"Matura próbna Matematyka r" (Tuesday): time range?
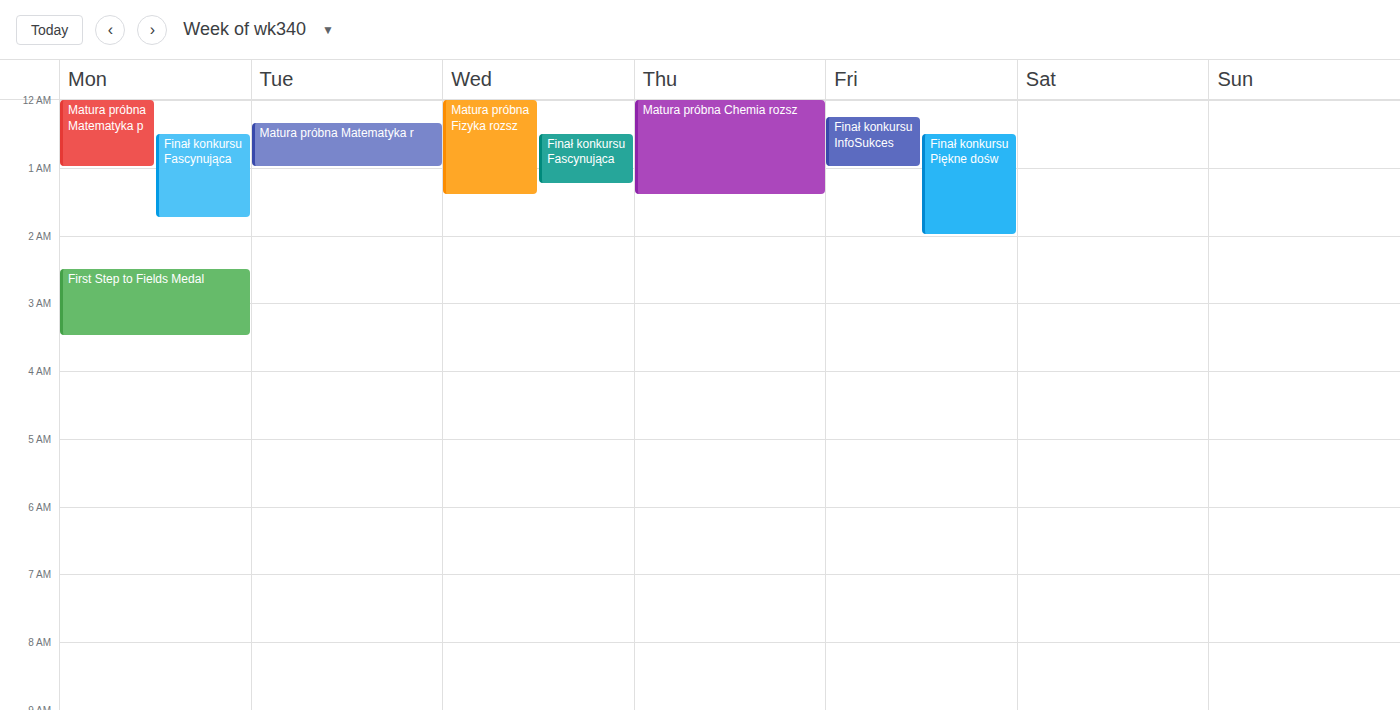
00:20 to 01:00